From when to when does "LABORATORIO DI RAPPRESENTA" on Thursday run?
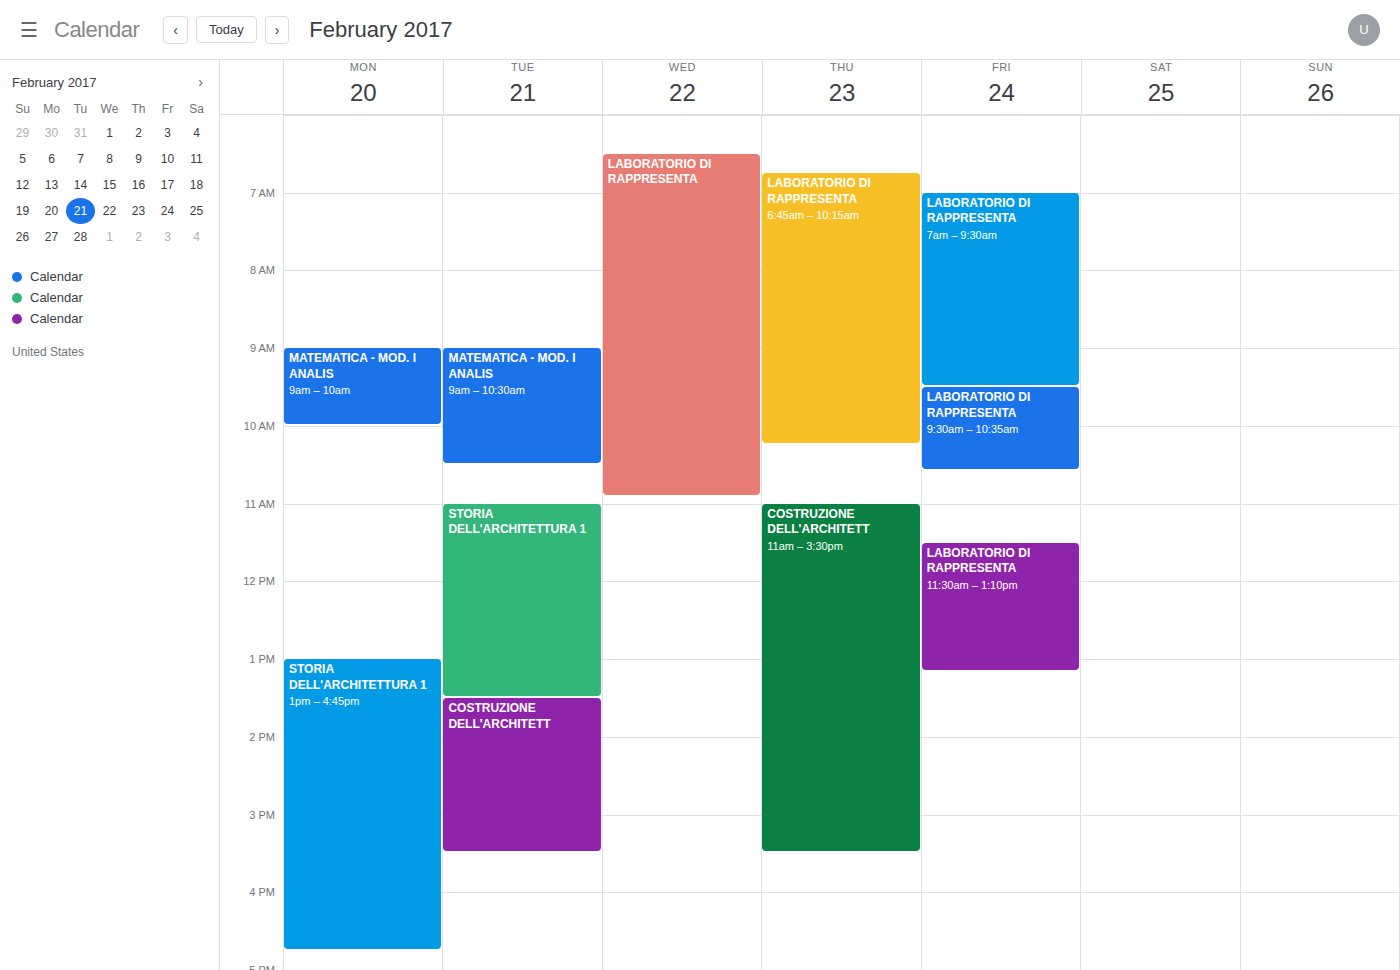
6:45 AM to 10:15 AM